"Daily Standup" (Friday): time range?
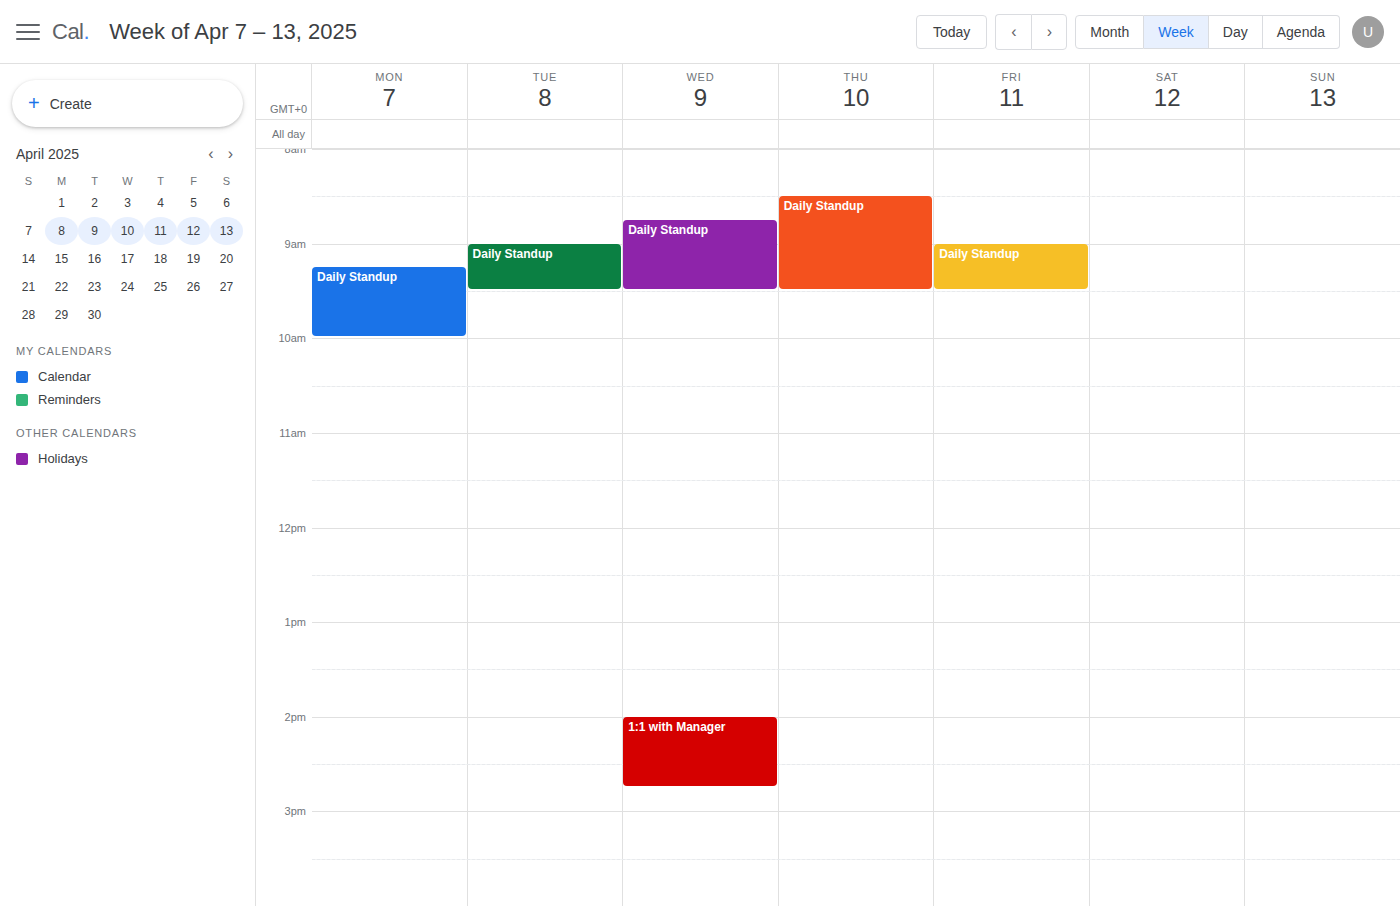
9:00 AM to 9:30 AM